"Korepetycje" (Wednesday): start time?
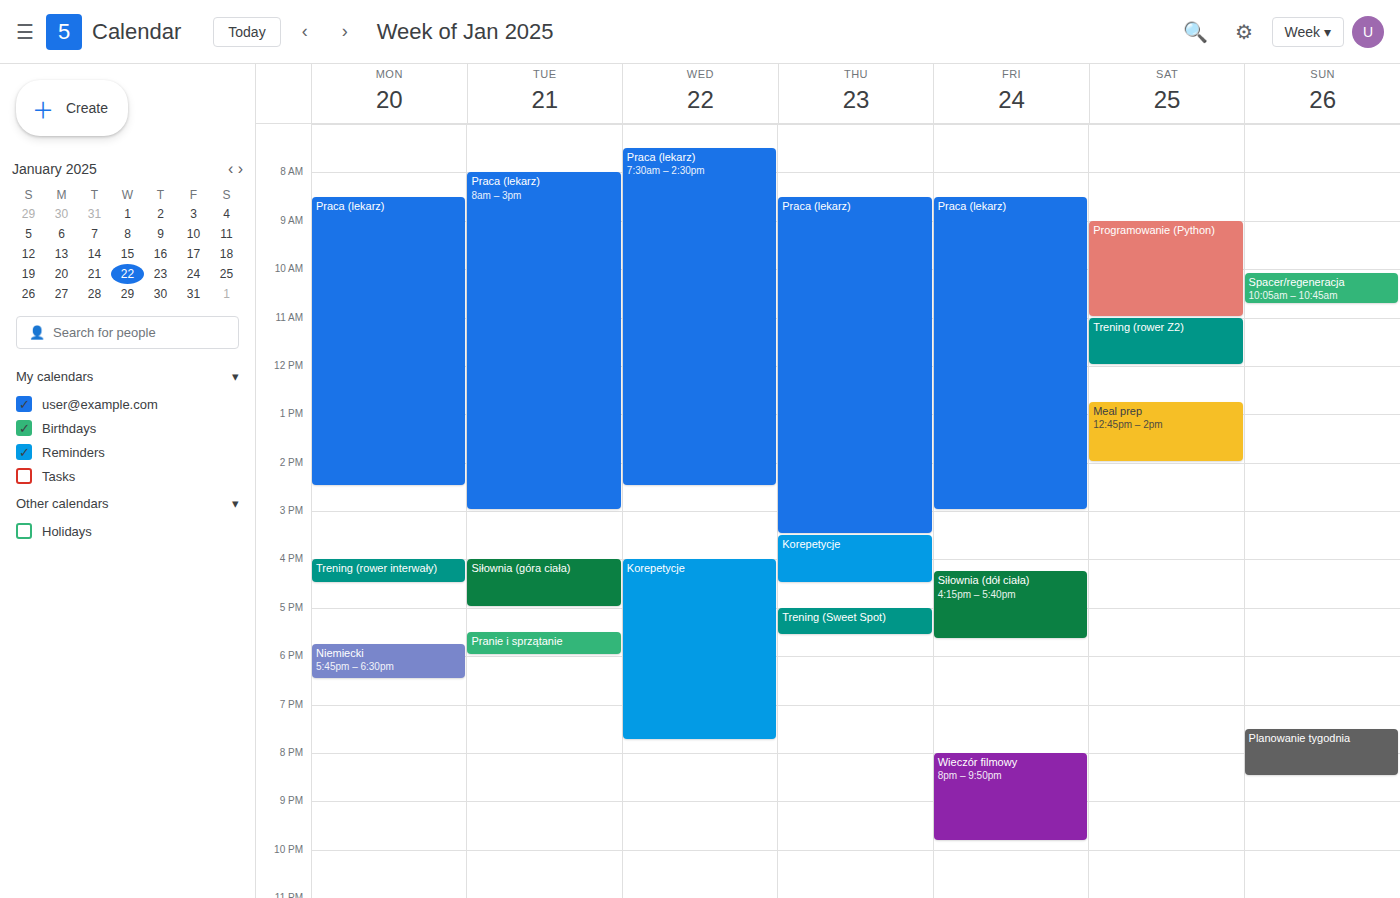
4:00 PM